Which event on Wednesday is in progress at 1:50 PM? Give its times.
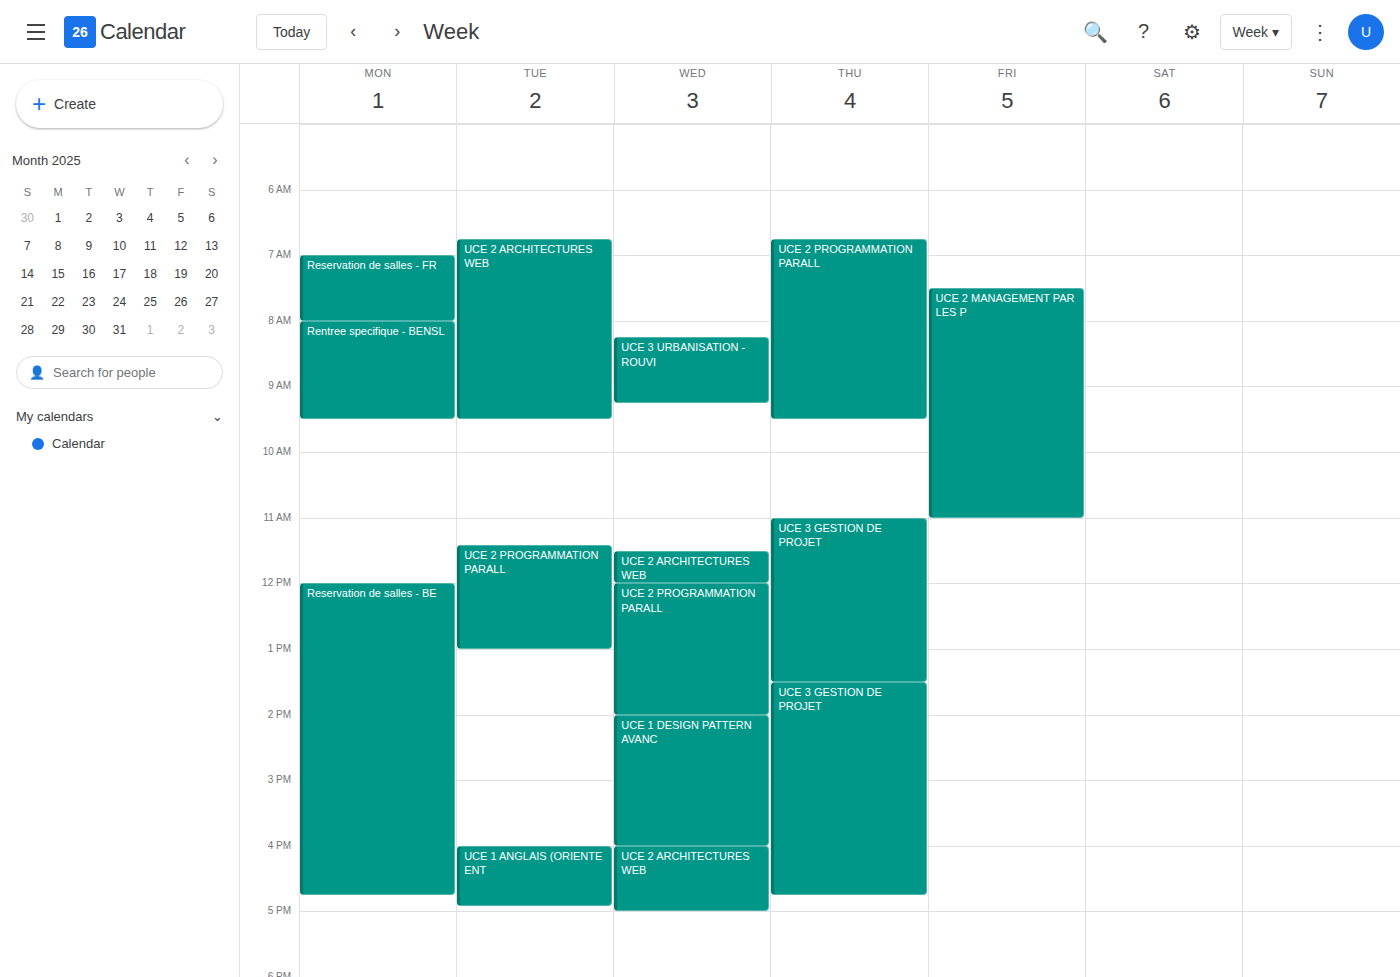
"UCE 2 PROGRAMMATION PARALL", 12:00 PM to 2:00 PM